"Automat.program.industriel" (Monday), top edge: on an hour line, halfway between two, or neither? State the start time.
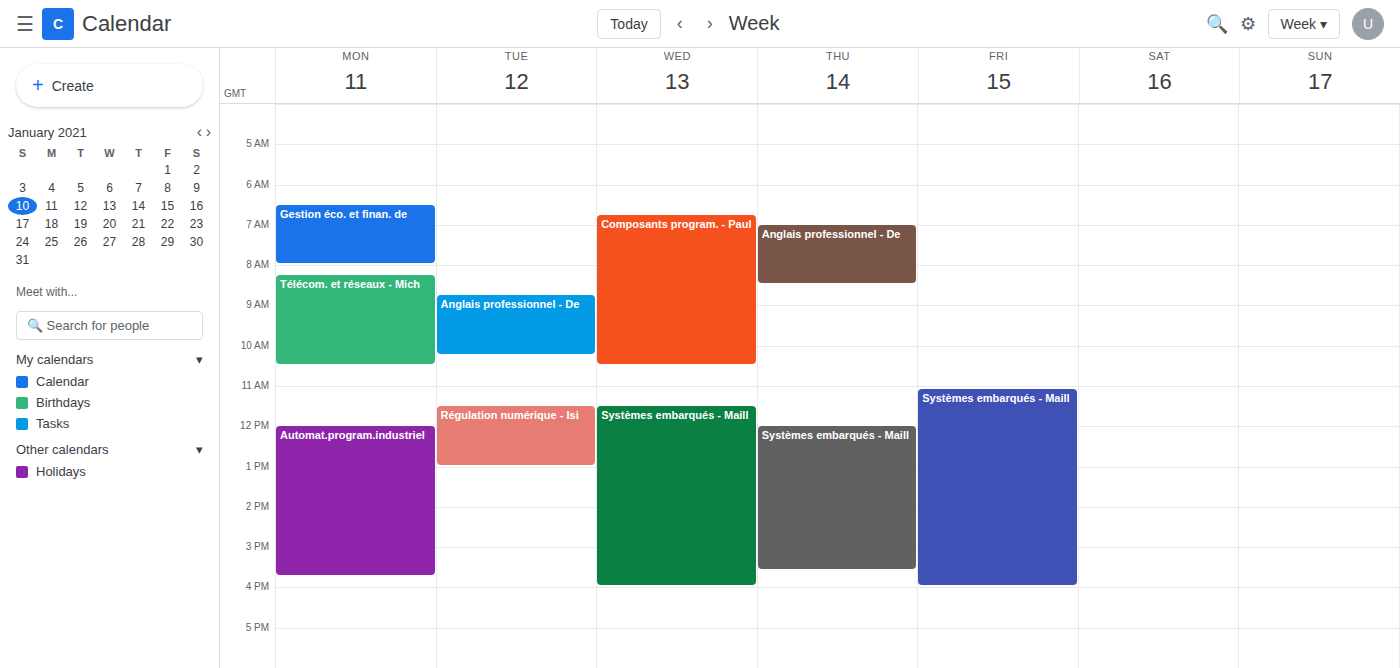
12:00 PM -- exactly on the 12 PM line.